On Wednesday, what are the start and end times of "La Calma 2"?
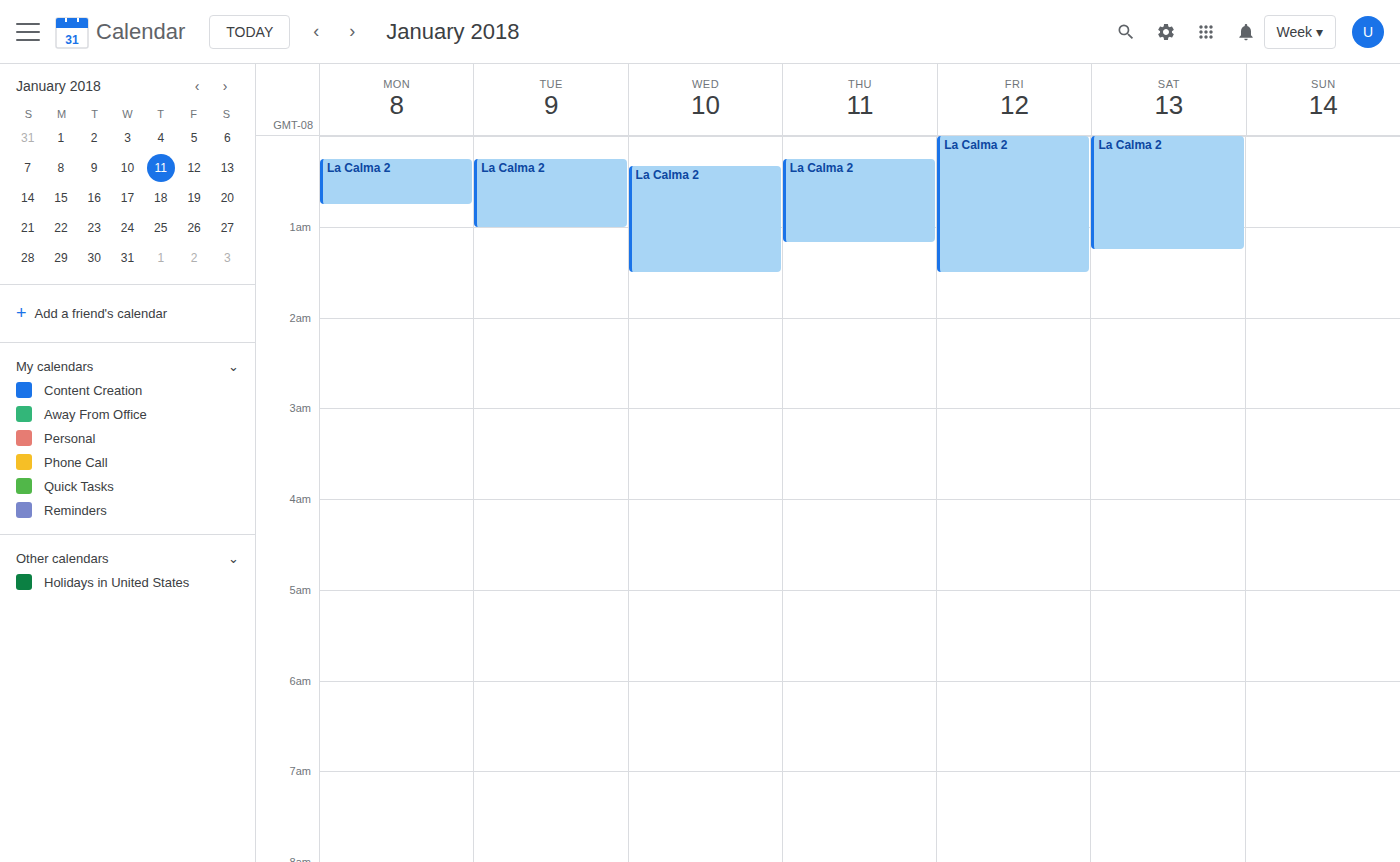
12:20 AM to 1:30 AM